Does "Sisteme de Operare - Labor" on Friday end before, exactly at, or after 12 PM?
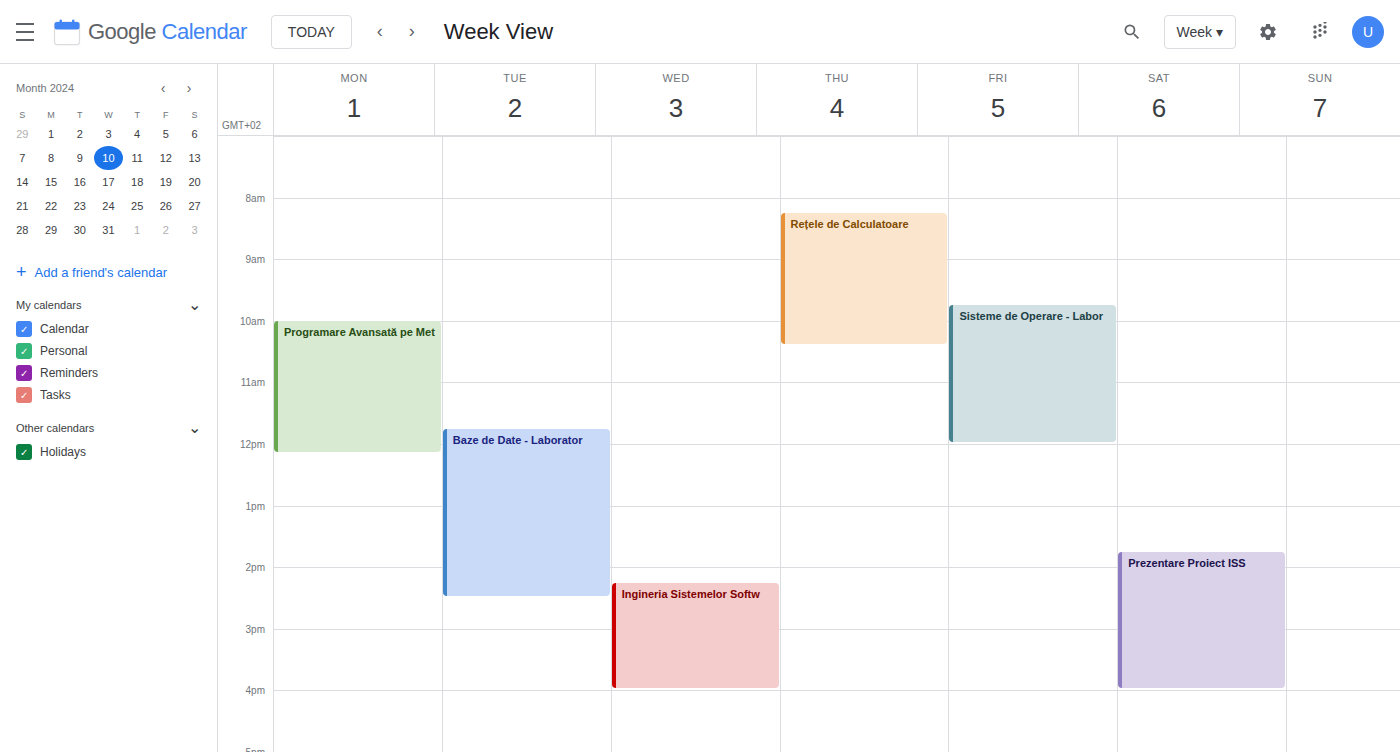
12:00 PM -- exactly at 12 PM, on the 12 PM line.